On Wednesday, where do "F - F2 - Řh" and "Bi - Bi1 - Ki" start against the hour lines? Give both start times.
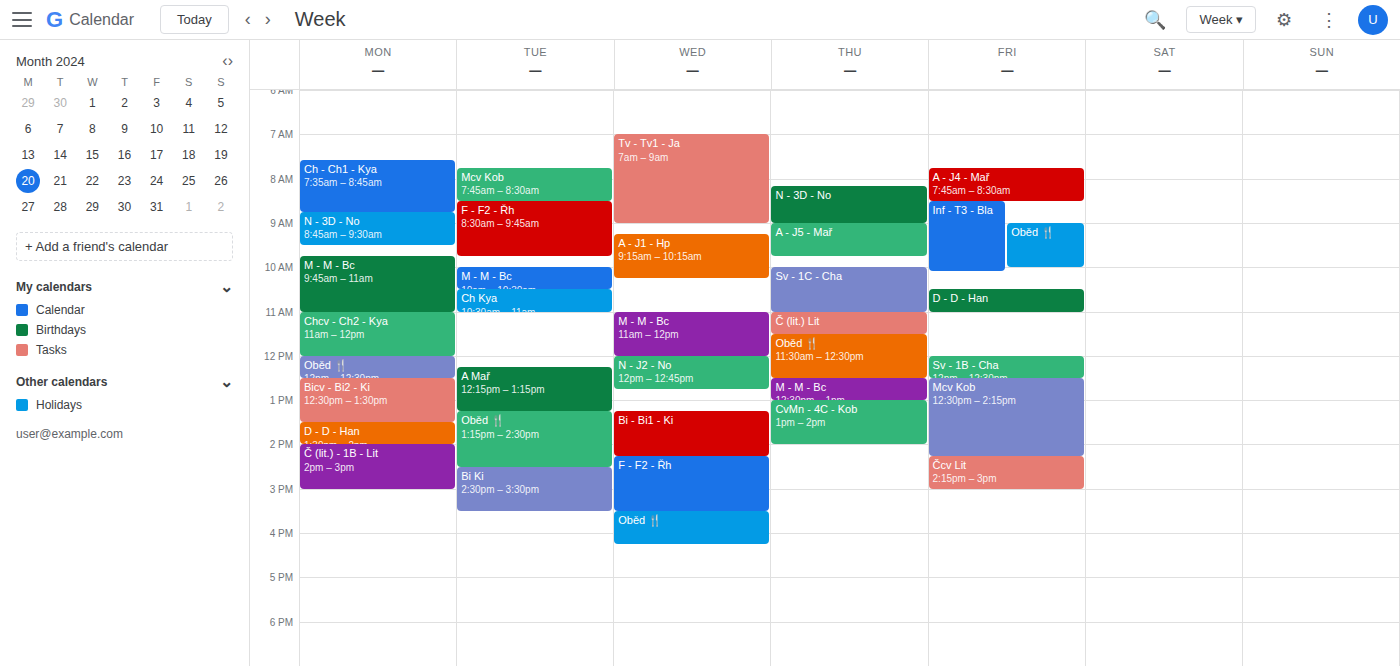
"F - F2 - Řh": 2:15 PM, neither: a quarter of the way from the 2 PM line to the 3 PM line. "Bi - Bi1 - Ki": 1:15 PM, neither: a quarter of the way from the 1 PM line to the 2 PM line.